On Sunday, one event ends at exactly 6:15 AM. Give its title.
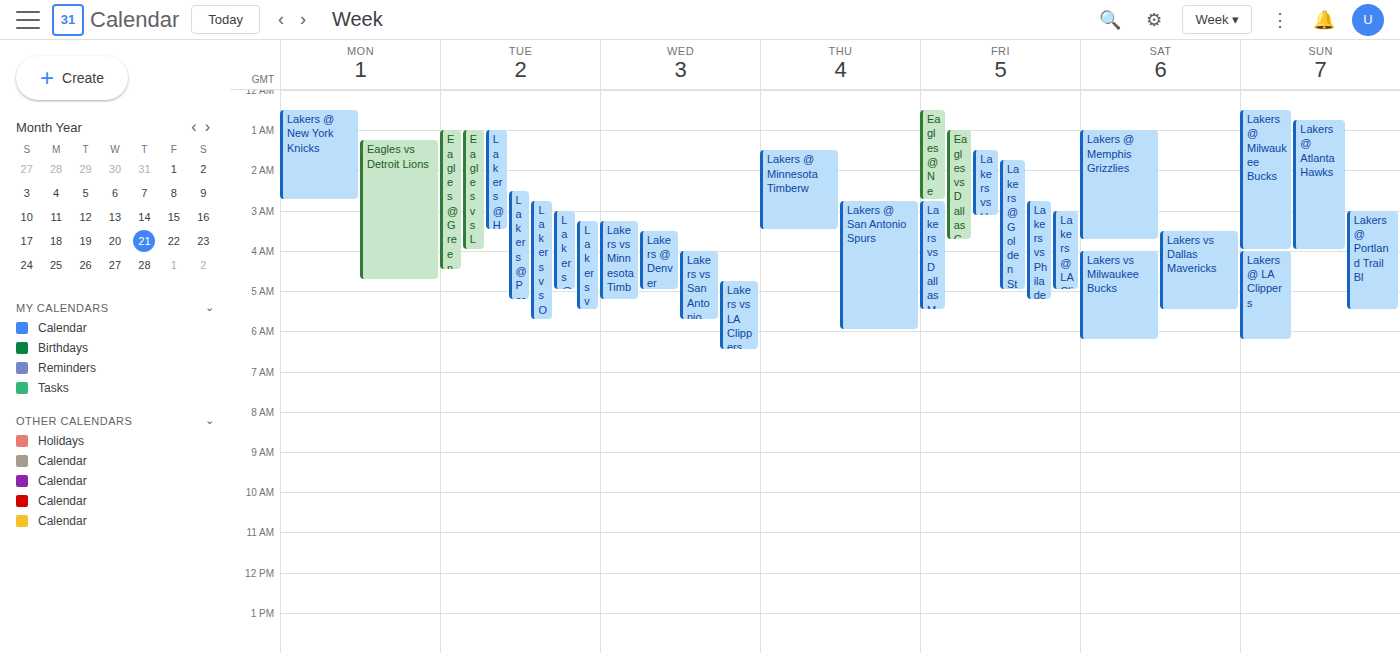
"Lakers @ LA Clippers"